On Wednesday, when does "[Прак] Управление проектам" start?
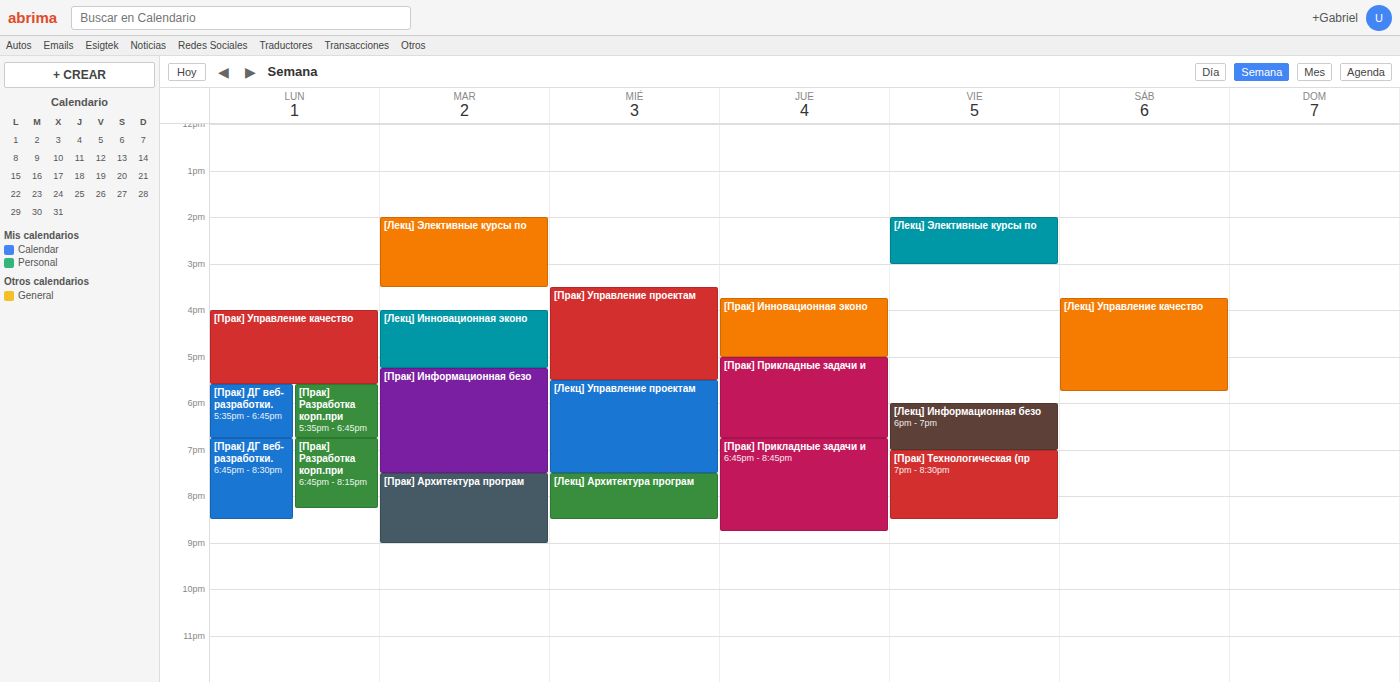
3:30 PM